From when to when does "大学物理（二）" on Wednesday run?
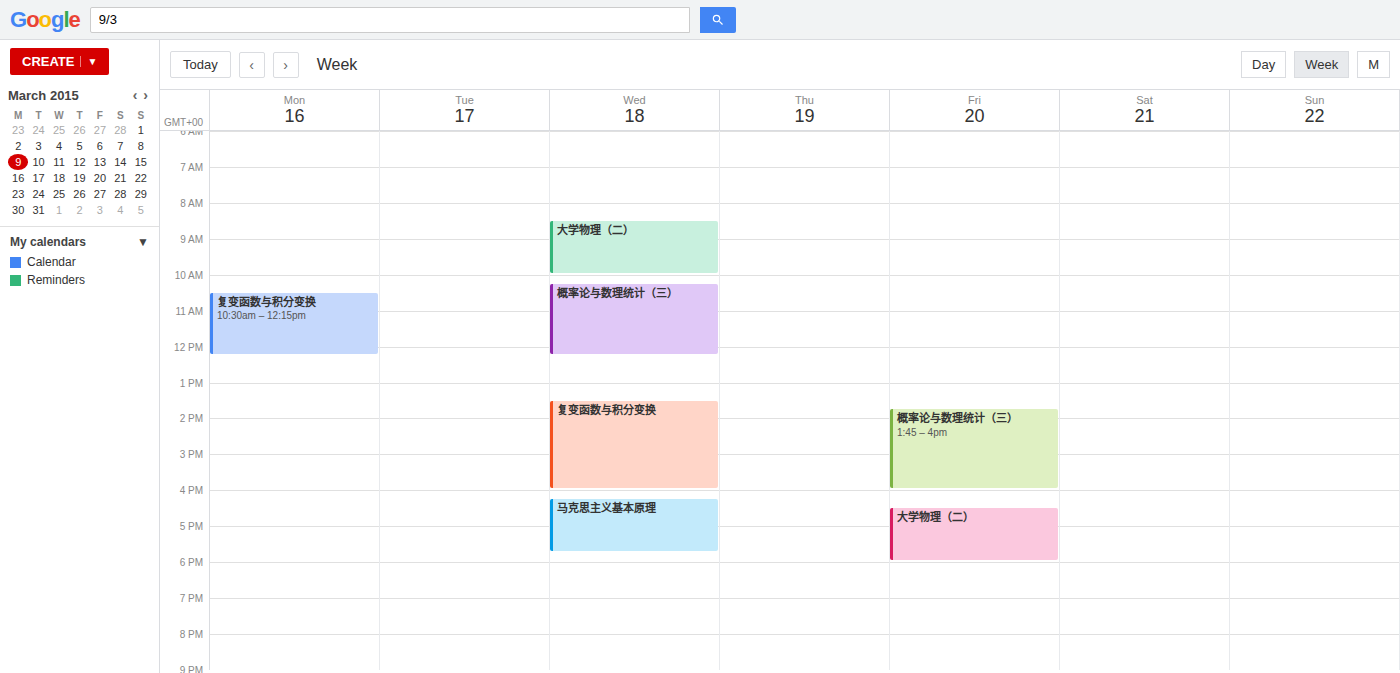
8:30 AM to 10:00 AM